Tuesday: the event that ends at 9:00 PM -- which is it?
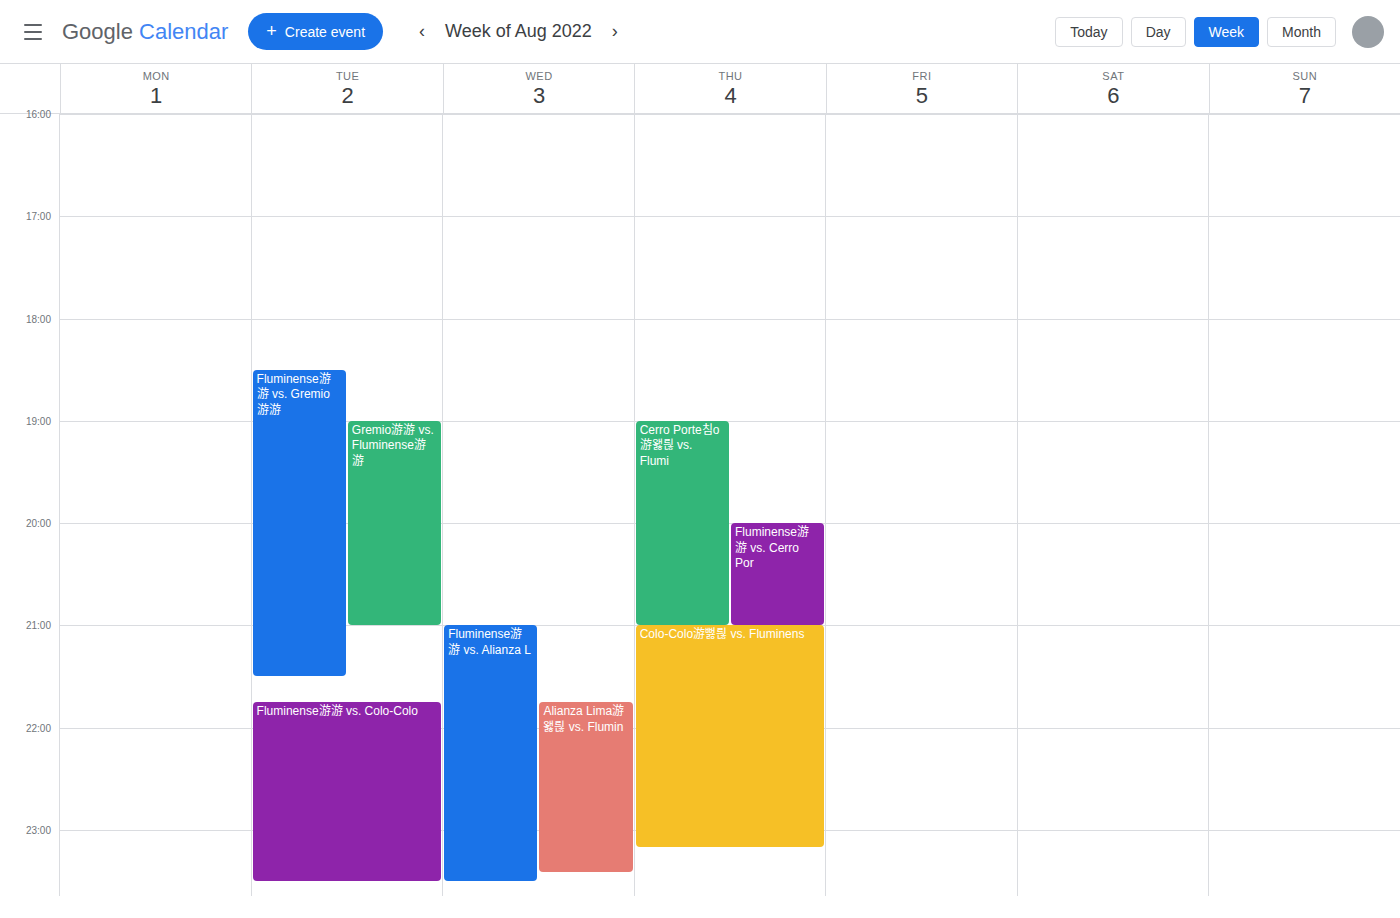
"Gremio游游 vs. Fluminense游游"